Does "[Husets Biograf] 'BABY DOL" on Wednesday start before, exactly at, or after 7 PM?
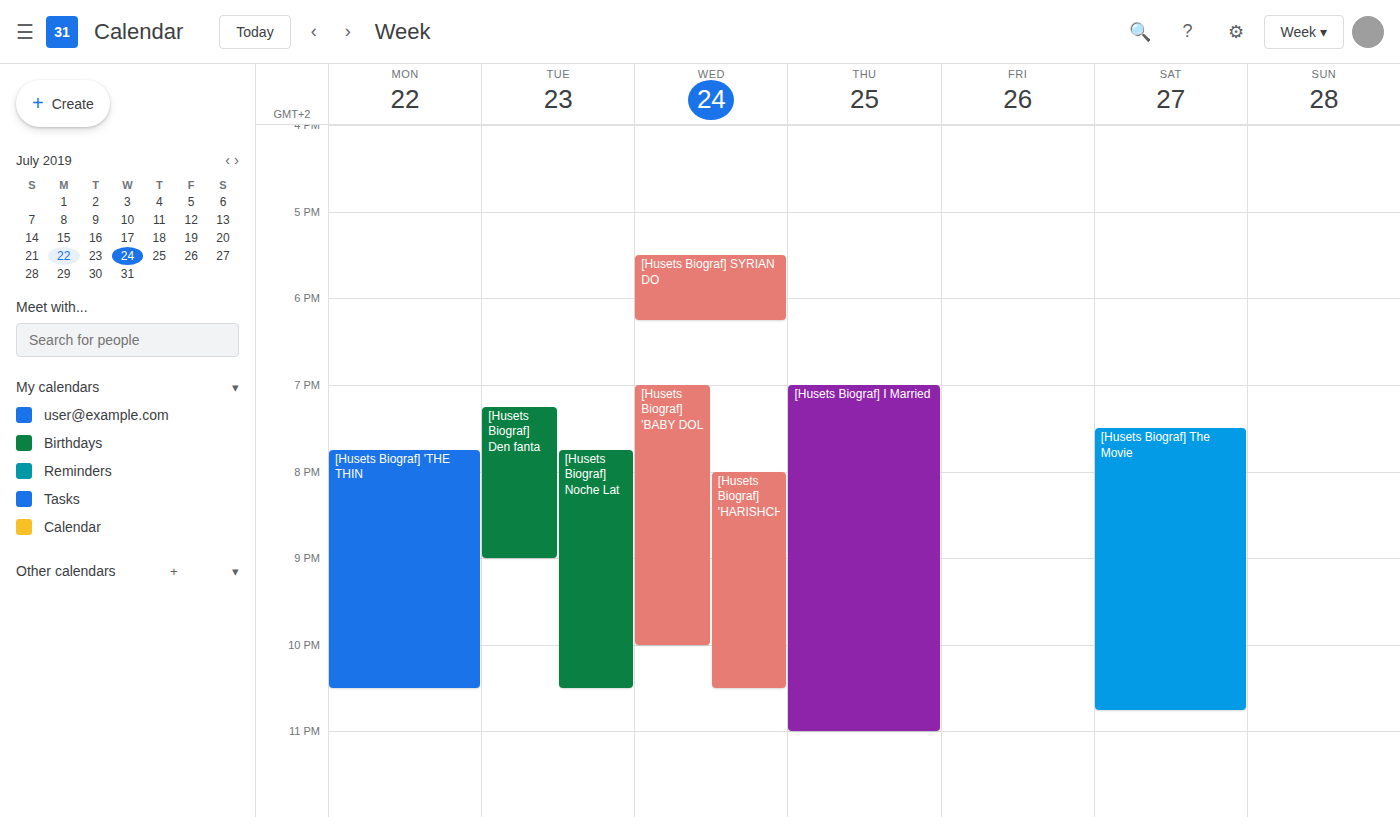
7:00 PM -- exactly at 7 PM, on the 7 PM line.